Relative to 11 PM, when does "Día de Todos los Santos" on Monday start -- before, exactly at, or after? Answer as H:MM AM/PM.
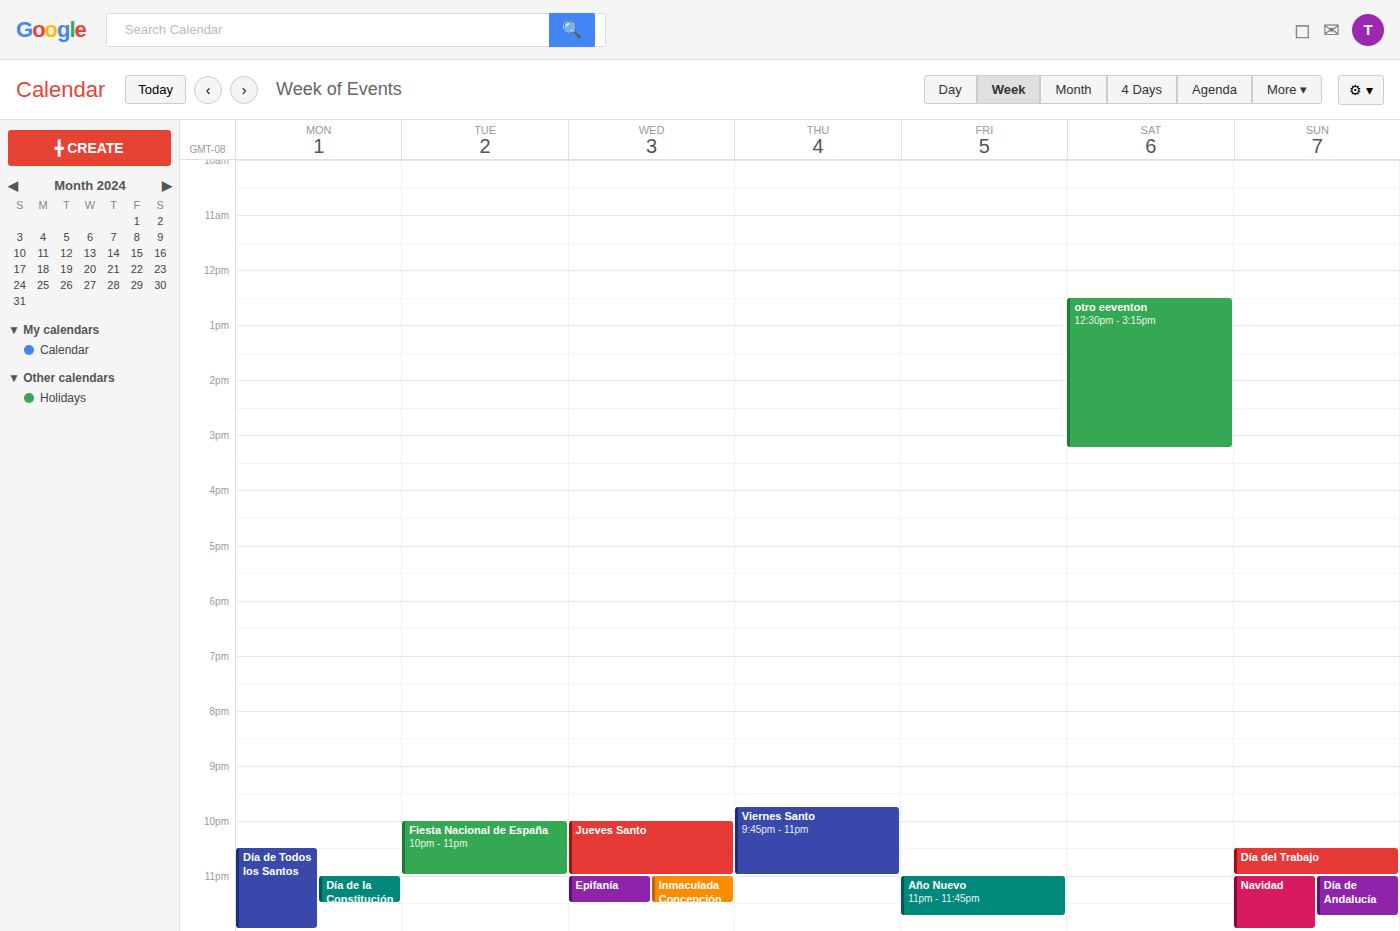
10:30 PM -- before 11 PM, 30 minutes above the 11 PM line.